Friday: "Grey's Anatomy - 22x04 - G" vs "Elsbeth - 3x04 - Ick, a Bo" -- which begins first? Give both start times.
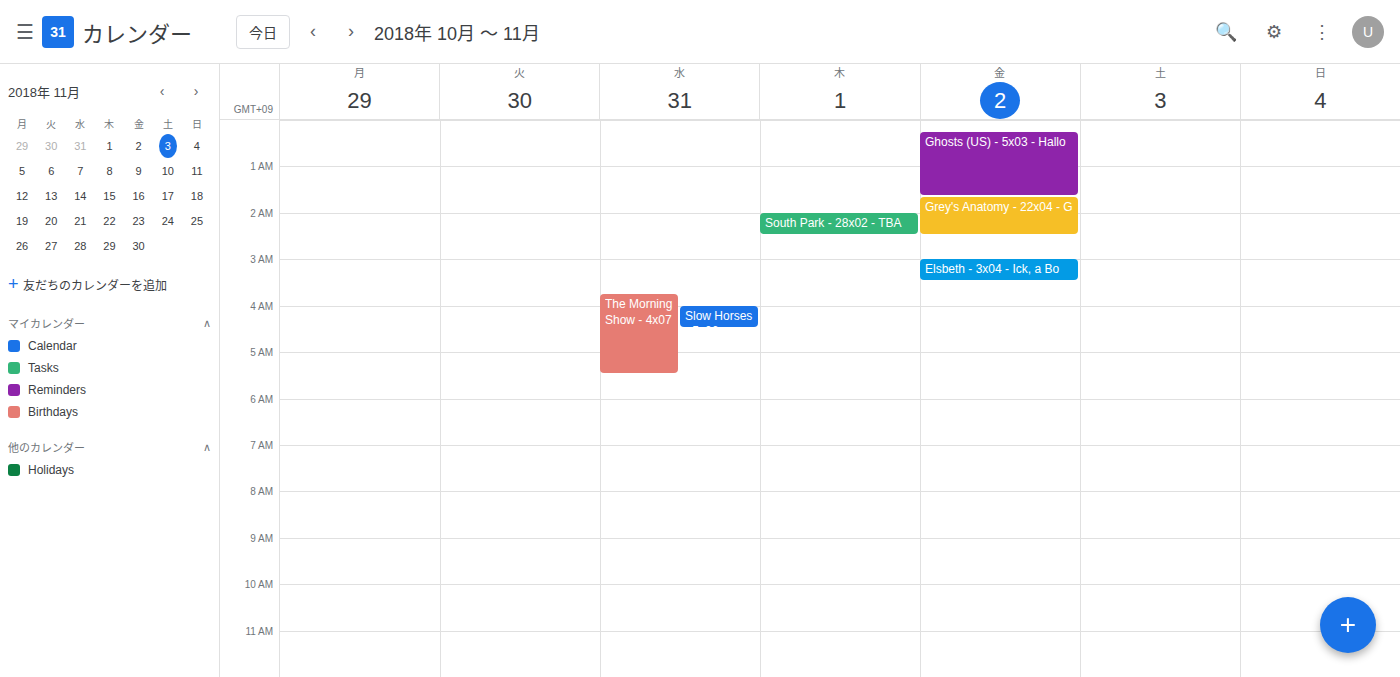
"Grey's Anatomy - 22x04 - G" 1:40 AM; "Elsbeth - 3x04 - Ick, a Bo" 3:00 AM.